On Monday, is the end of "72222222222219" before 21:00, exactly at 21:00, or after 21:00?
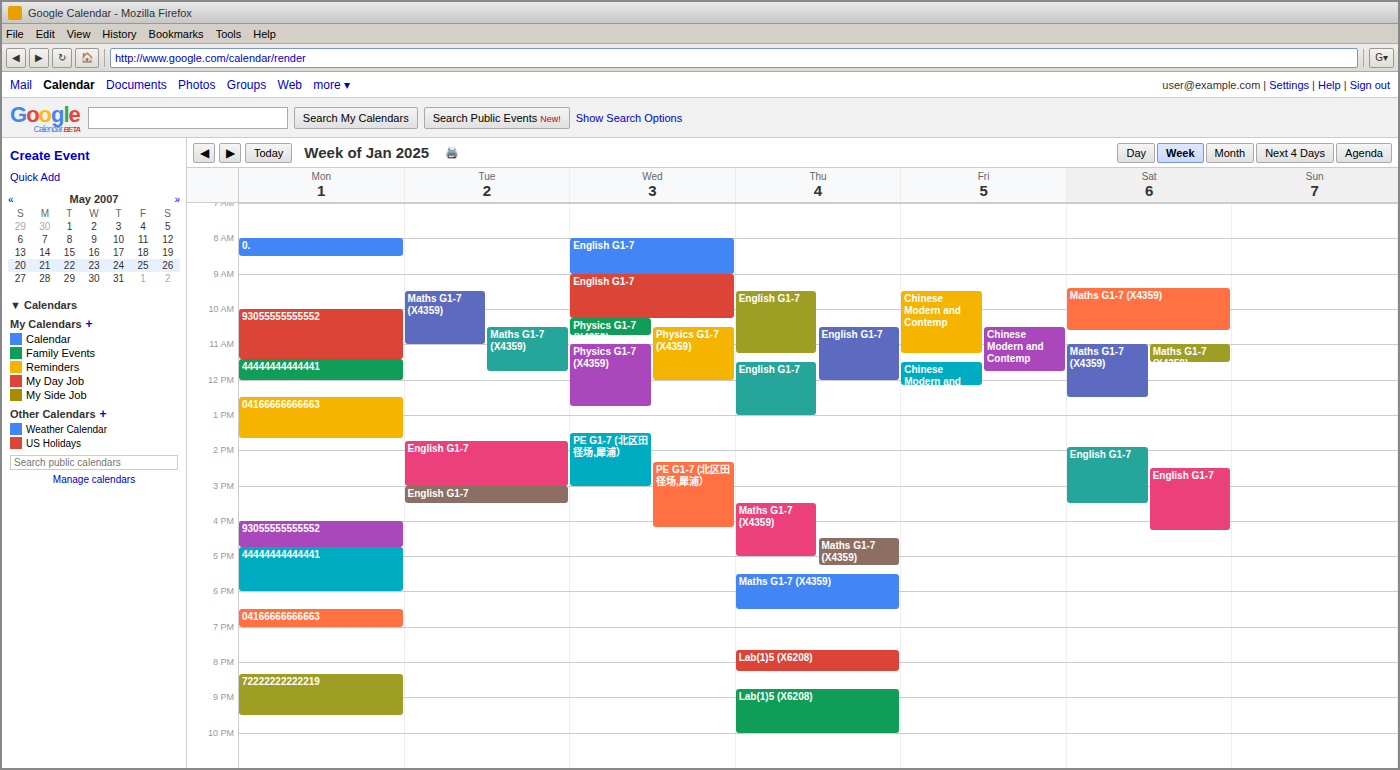
21:30 -- after 21:00, 30 minutes below the 21:00 line.